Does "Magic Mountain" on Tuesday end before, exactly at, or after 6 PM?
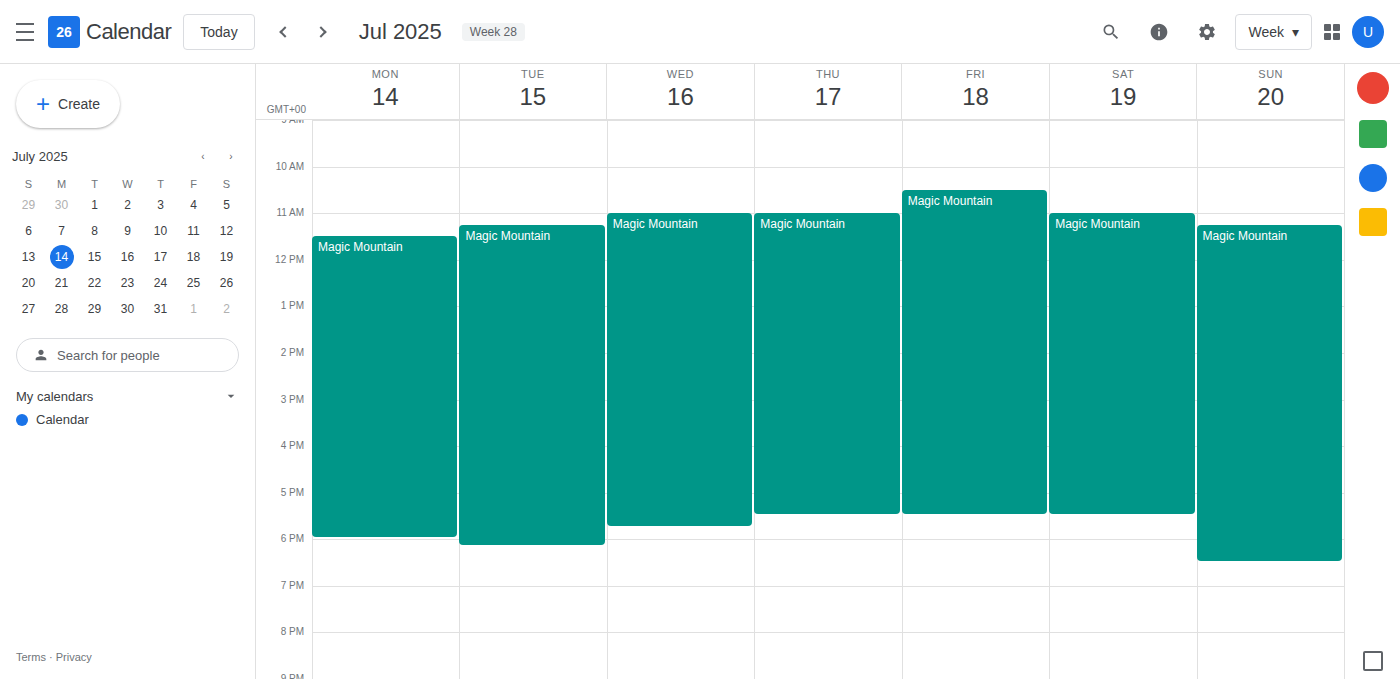
6:10 PM -- after 6 PM, 10 minutes below the 6 PM line.